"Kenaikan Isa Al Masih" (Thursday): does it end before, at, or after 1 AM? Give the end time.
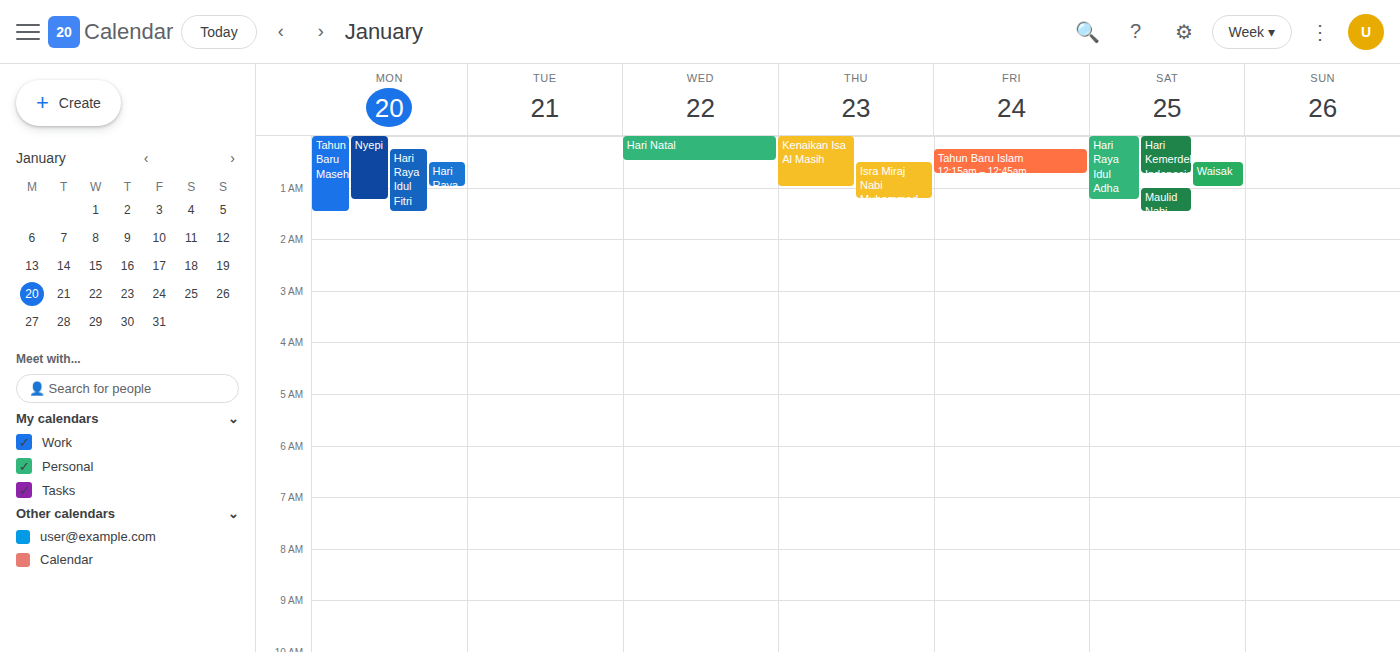
1:00 AM -- exactly at 1 AM, on the 1 AM line.